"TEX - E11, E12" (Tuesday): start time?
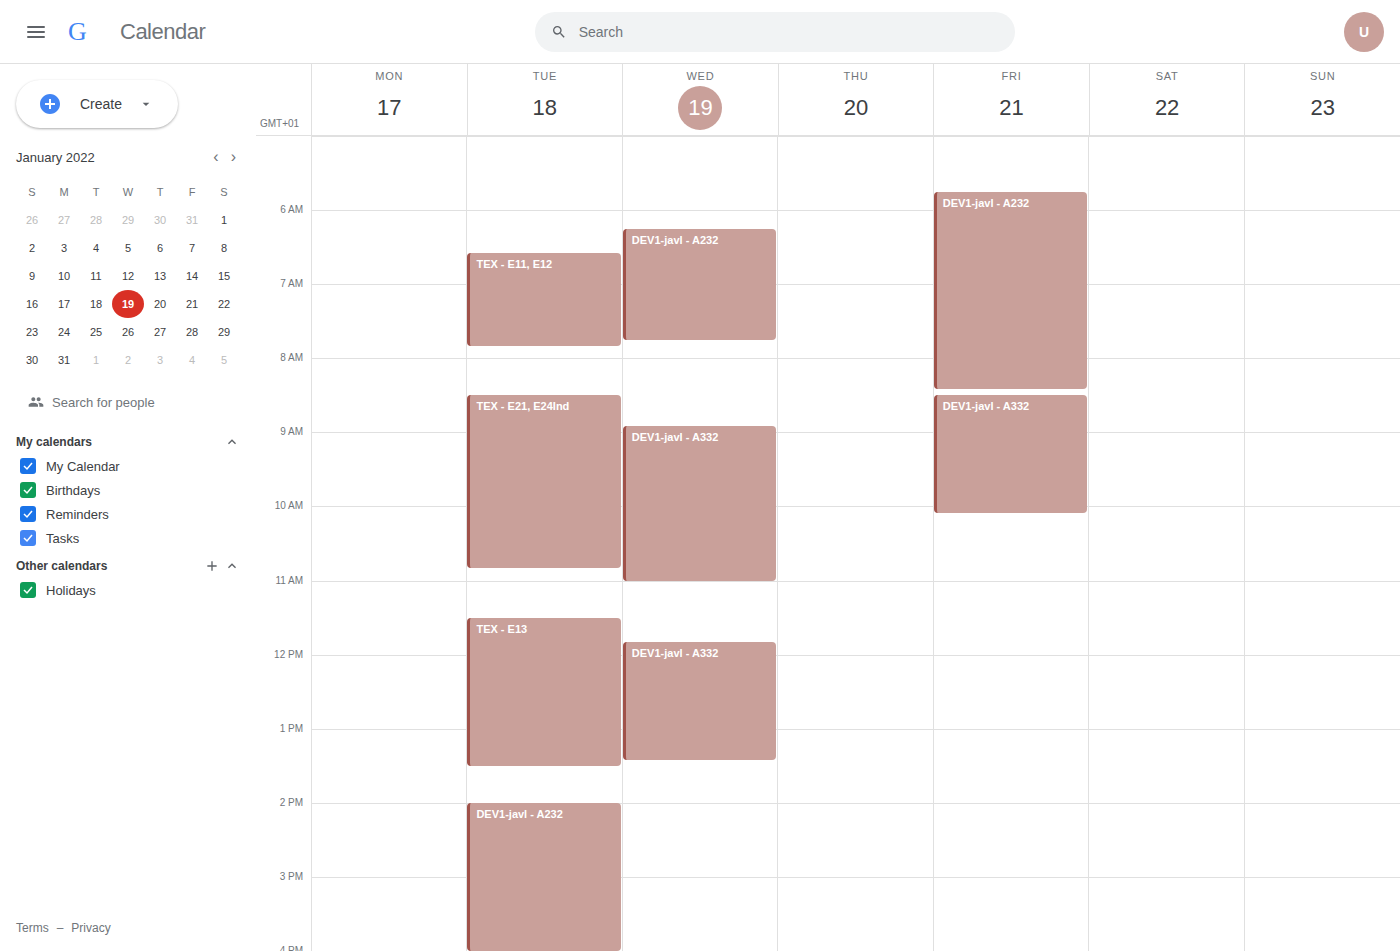
6:35 AM